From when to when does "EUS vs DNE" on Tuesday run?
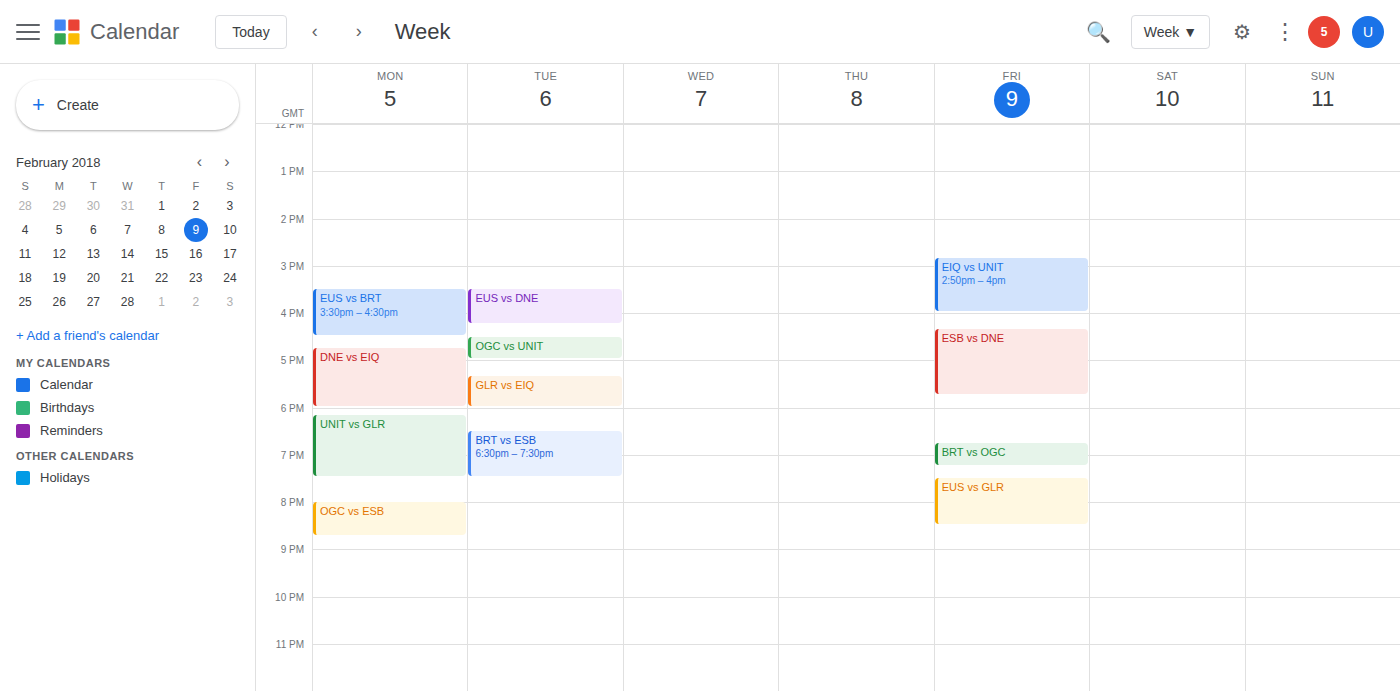
3:30 PM to 4:15 PM